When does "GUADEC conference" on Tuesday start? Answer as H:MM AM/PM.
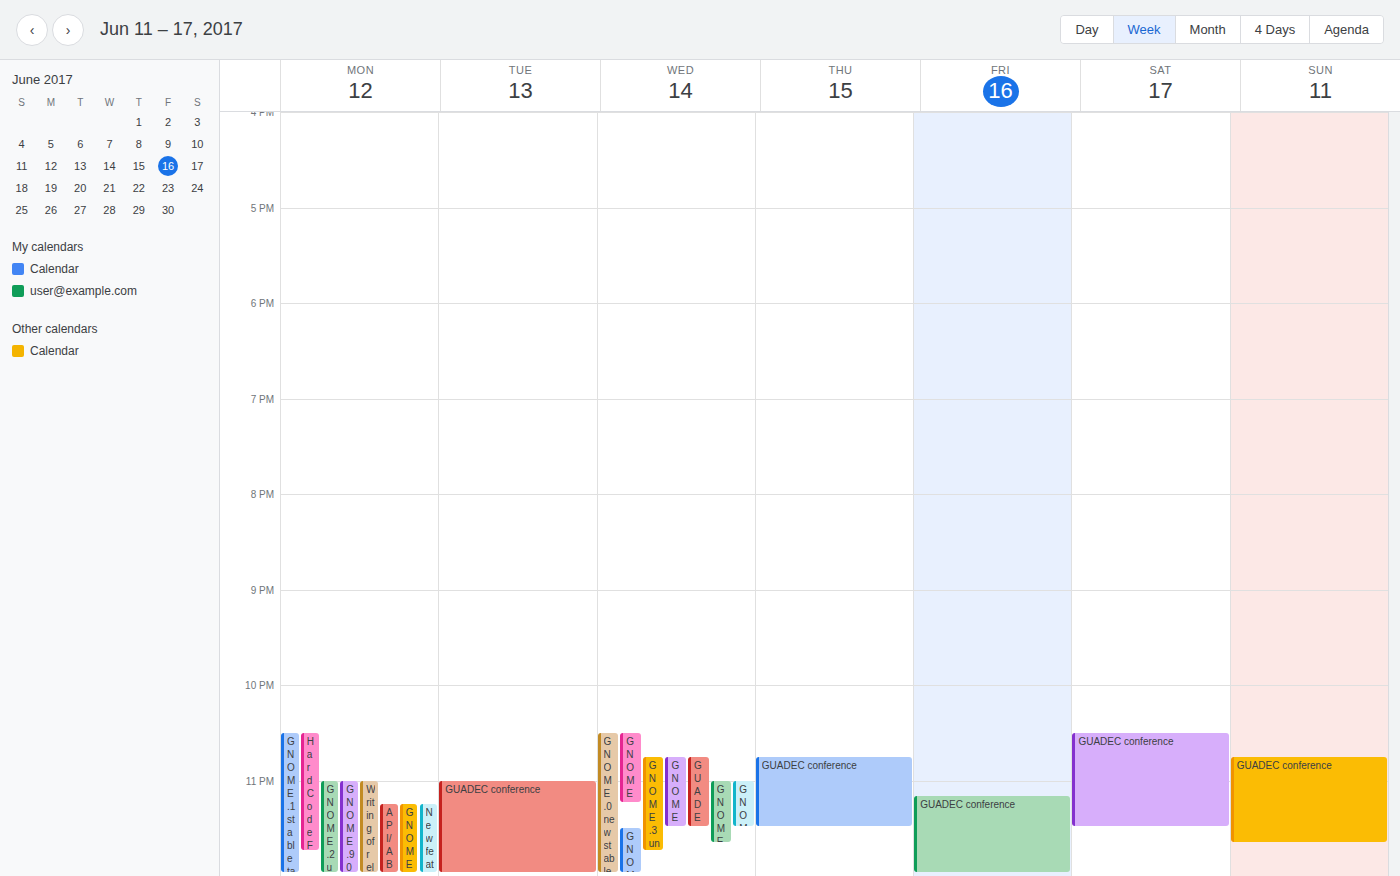
11:00 PM